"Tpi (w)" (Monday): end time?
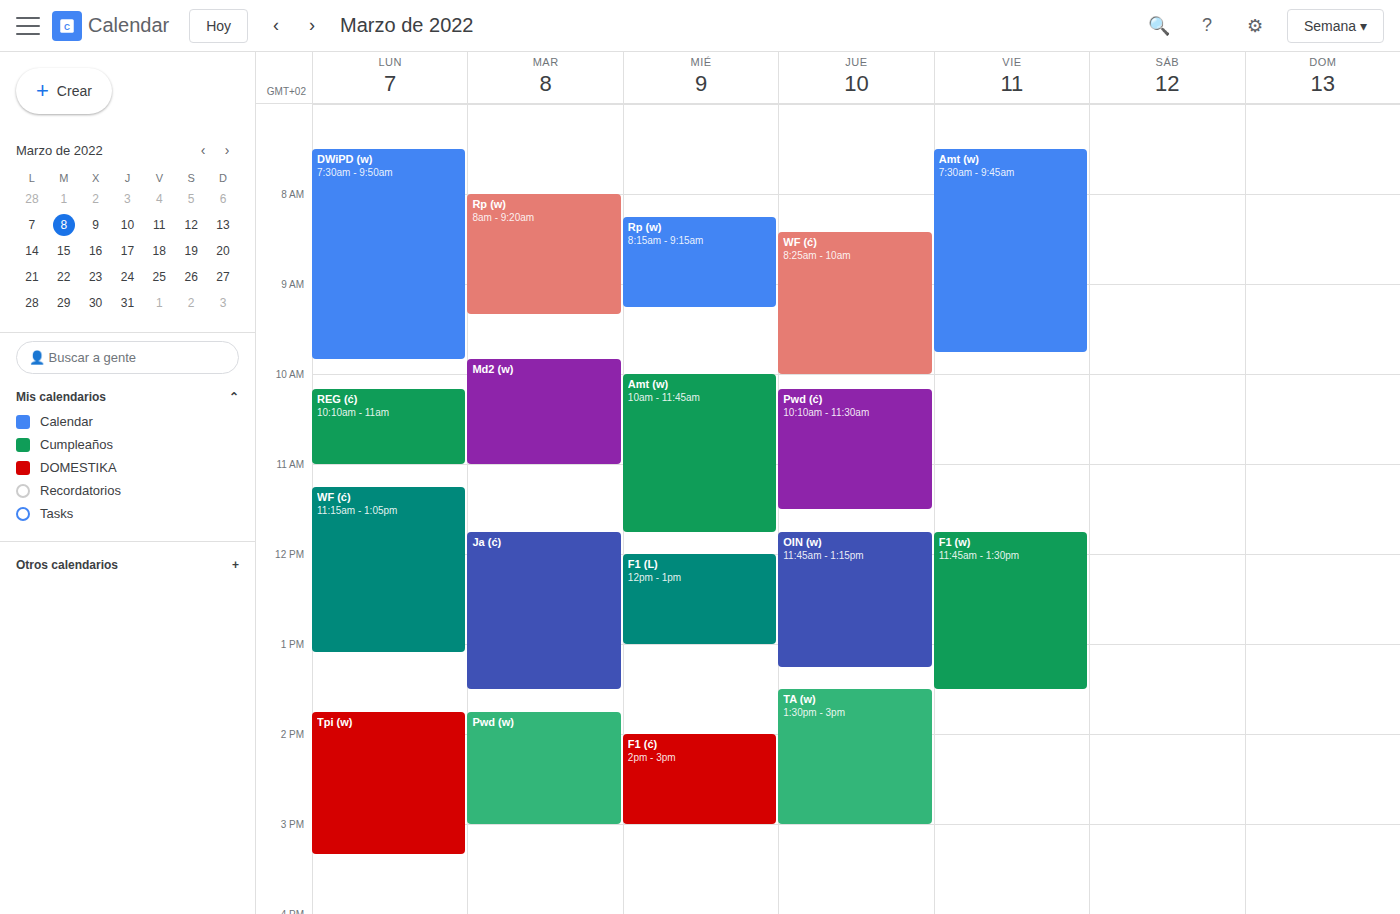
3:20 PM